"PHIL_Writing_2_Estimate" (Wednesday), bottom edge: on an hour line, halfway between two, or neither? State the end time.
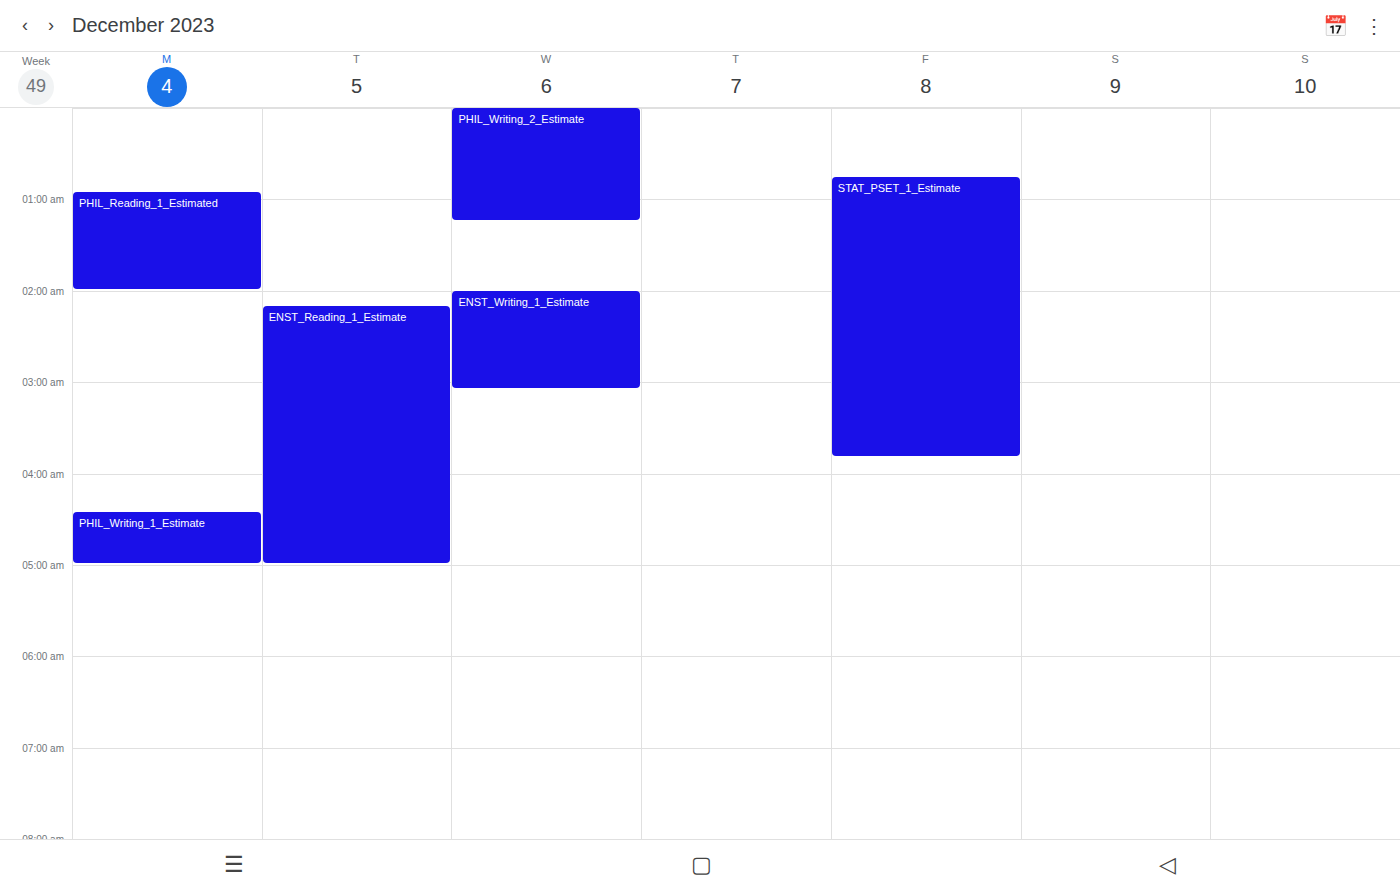
1:15 AM -- neither: a quarter of the way from the 1 AM line to the 2 AM line.